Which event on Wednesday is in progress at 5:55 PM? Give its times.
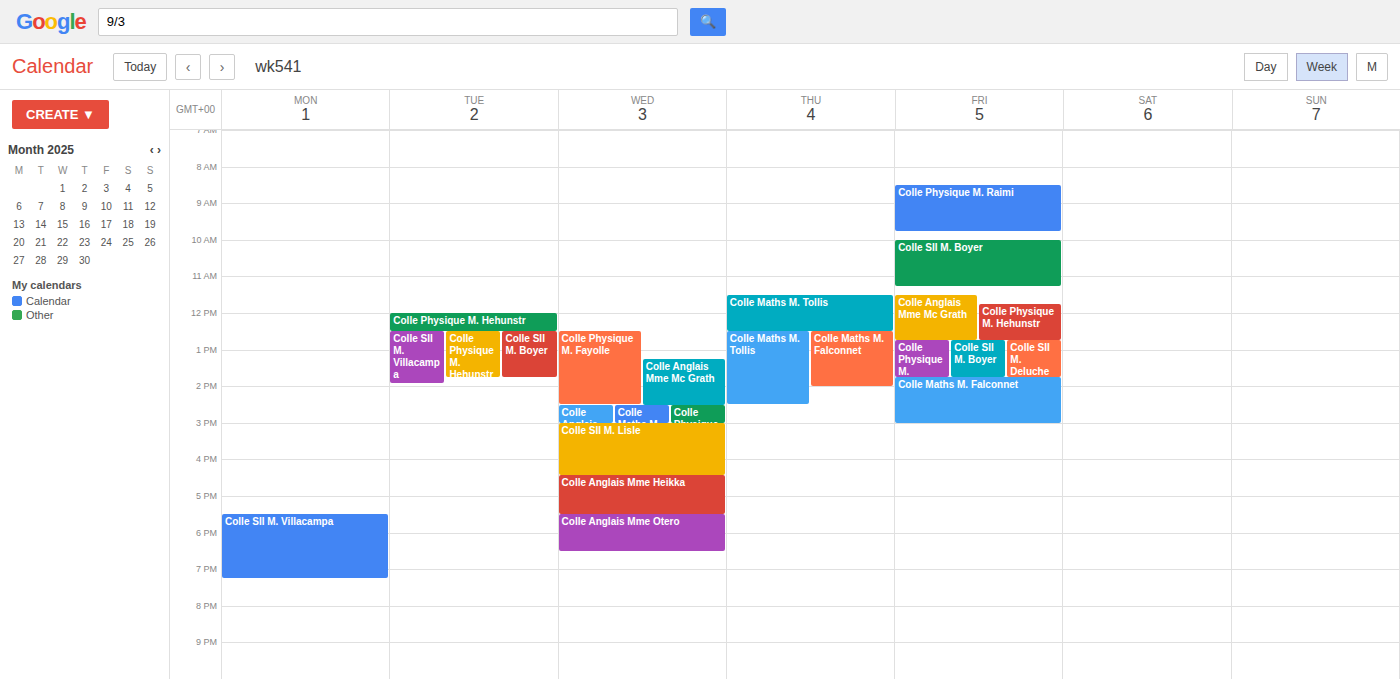
"Colle Anglais Mme Otero", 5:30 PM to 6:30 PM